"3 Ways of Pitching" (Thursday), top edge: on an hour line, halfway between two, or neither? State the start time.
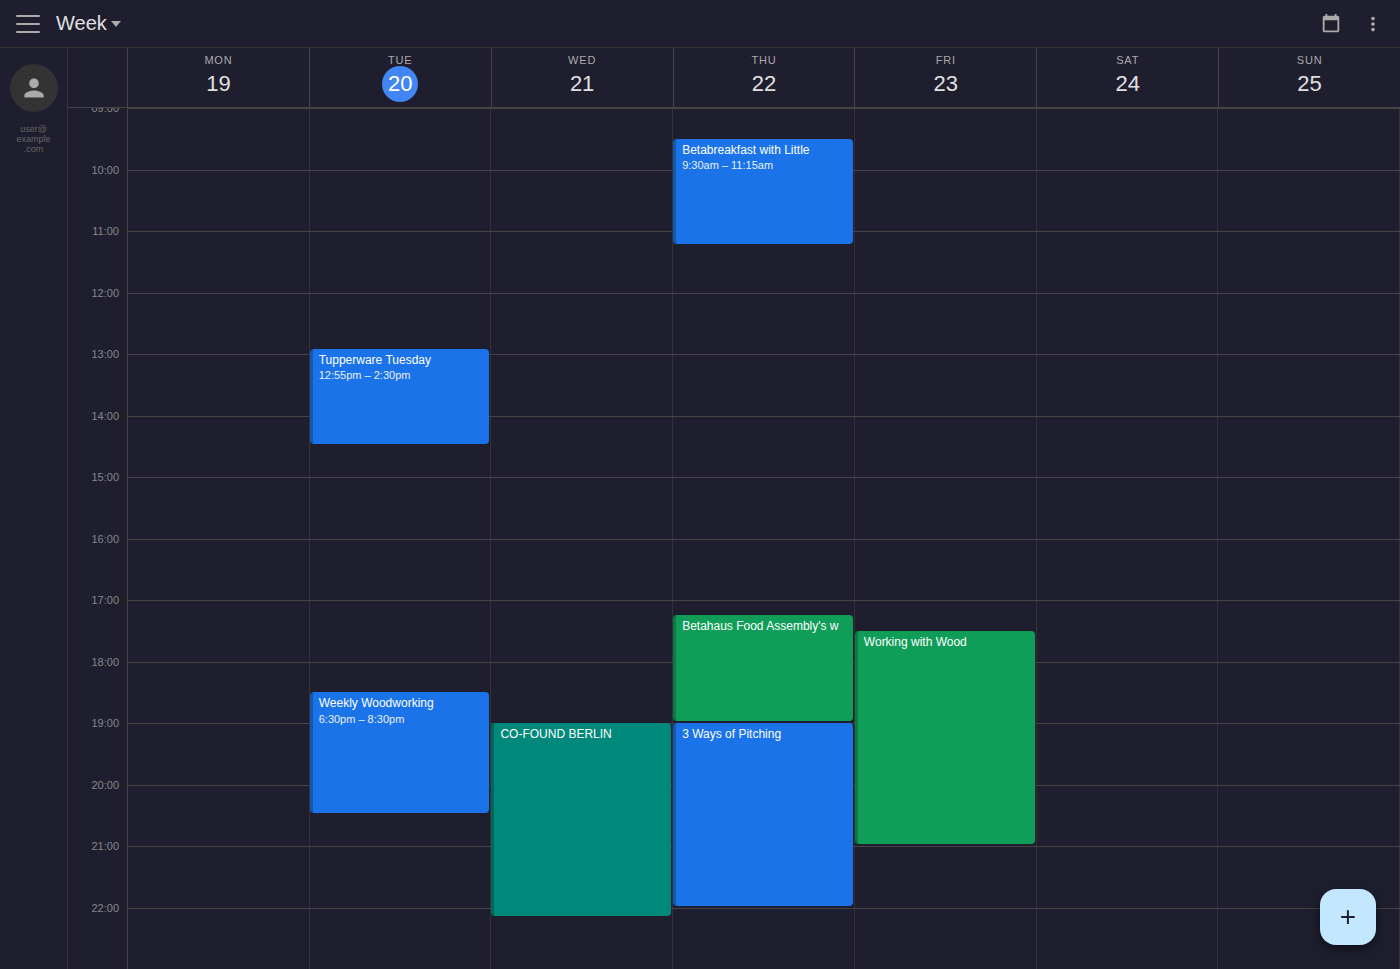
7:00 PM -- exactly on the 7 PM line.